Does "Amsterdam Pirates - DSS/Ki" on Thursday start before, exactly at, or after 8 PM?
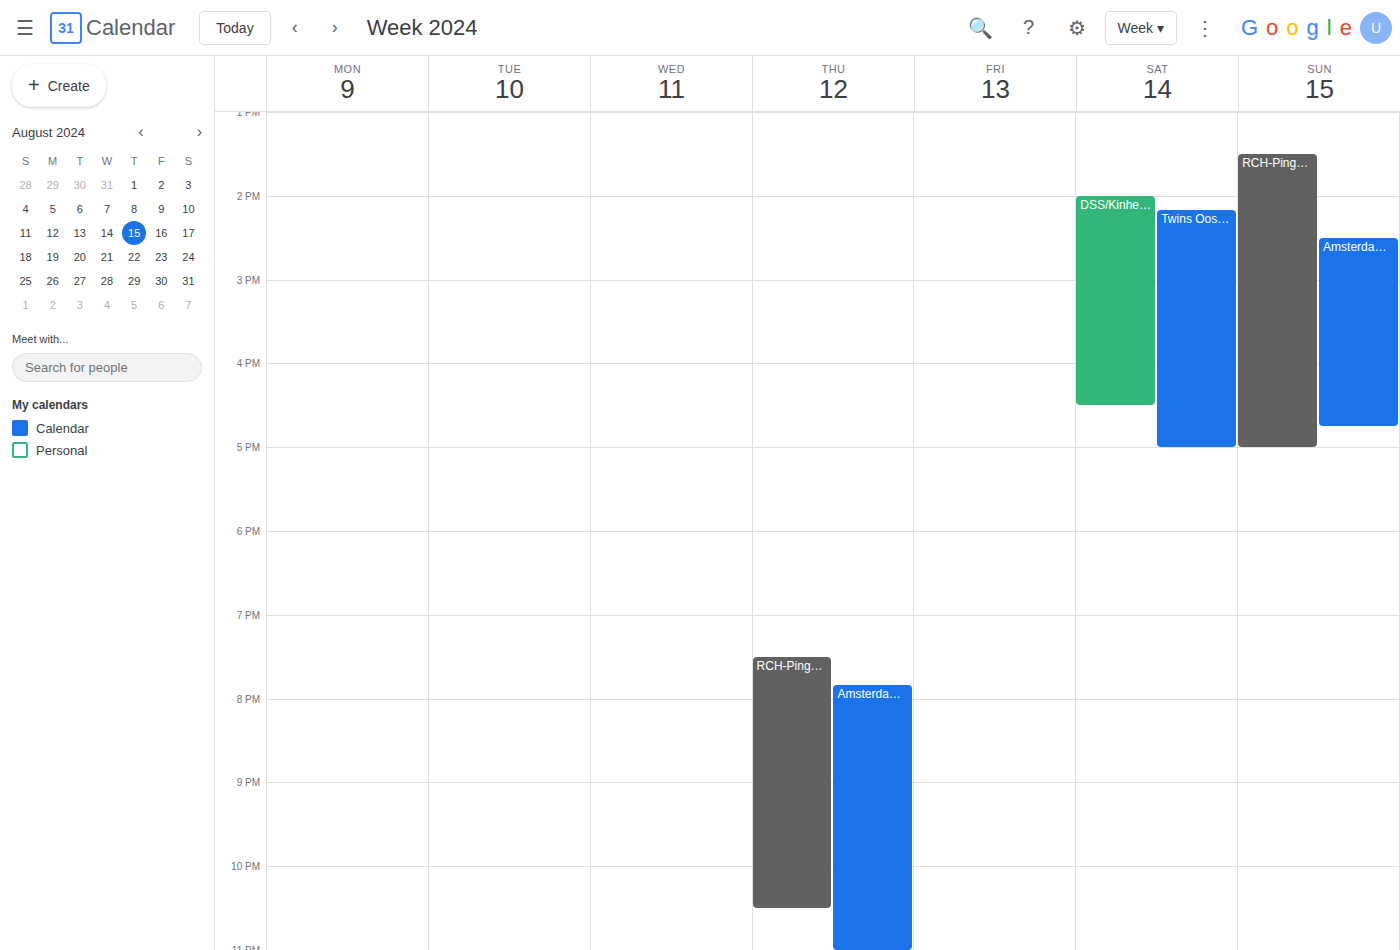
7:50 PM -- before 8 PM, 10 minutes above the 8 PM line.